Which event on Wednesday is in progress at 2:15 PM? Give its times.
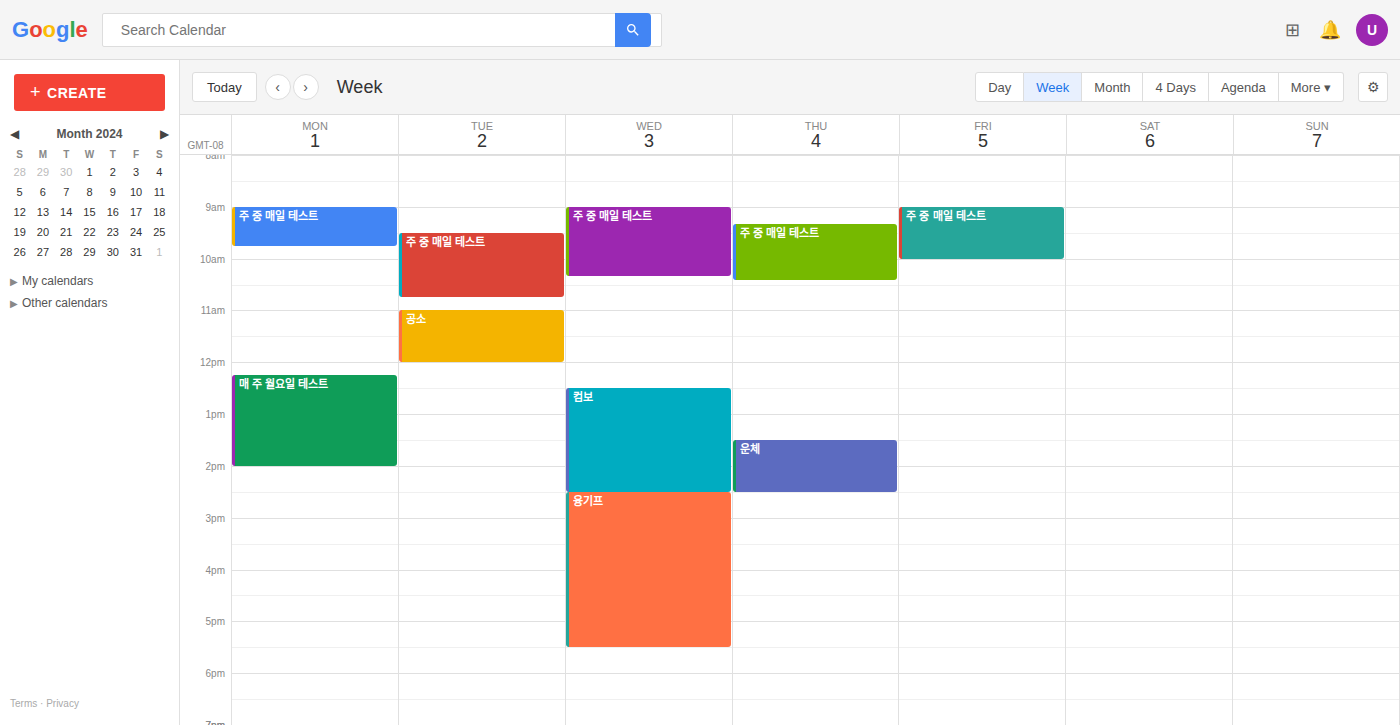
"컴보", 12:30 PM to 2:30 PM